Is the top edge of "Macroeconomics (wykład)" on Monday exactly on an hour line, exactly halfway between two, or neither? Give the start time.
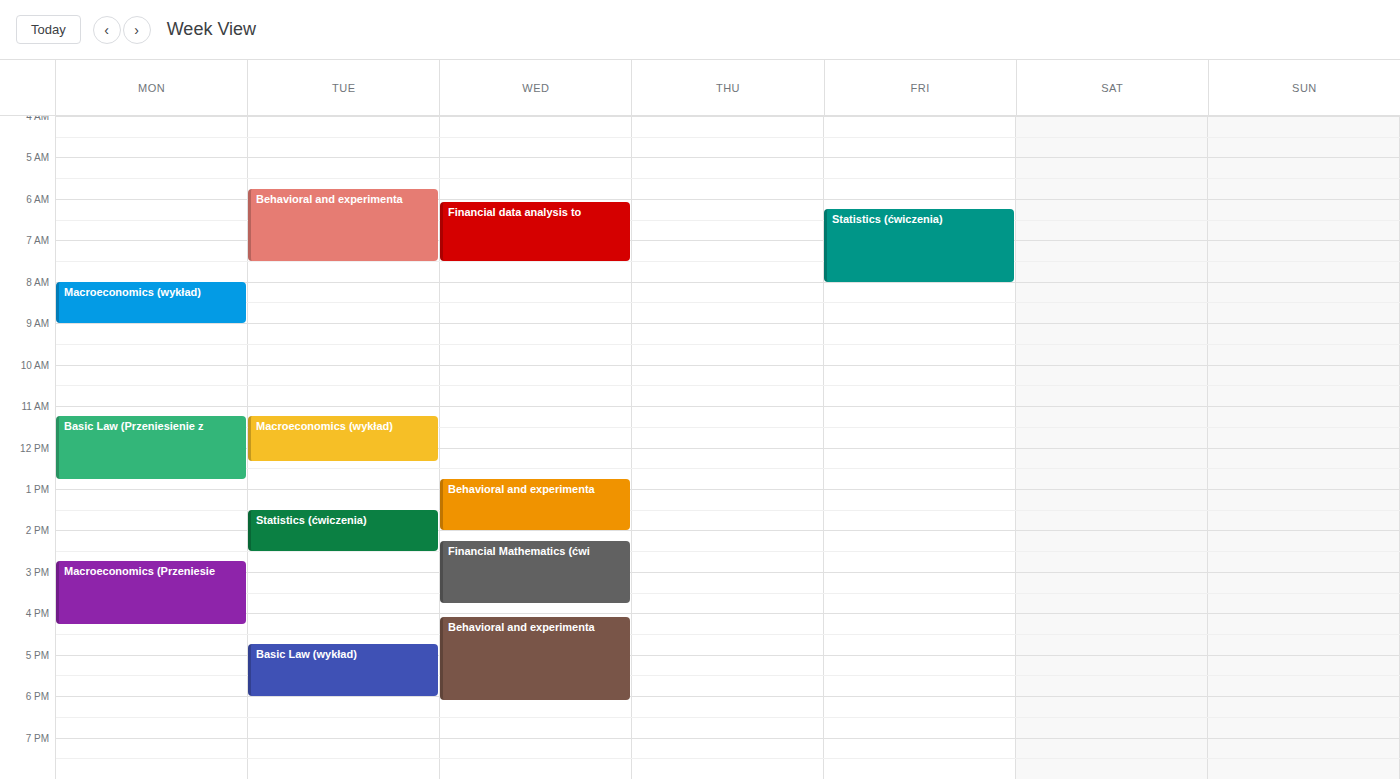
8:00 AM -- exactly on the 8 AM line.